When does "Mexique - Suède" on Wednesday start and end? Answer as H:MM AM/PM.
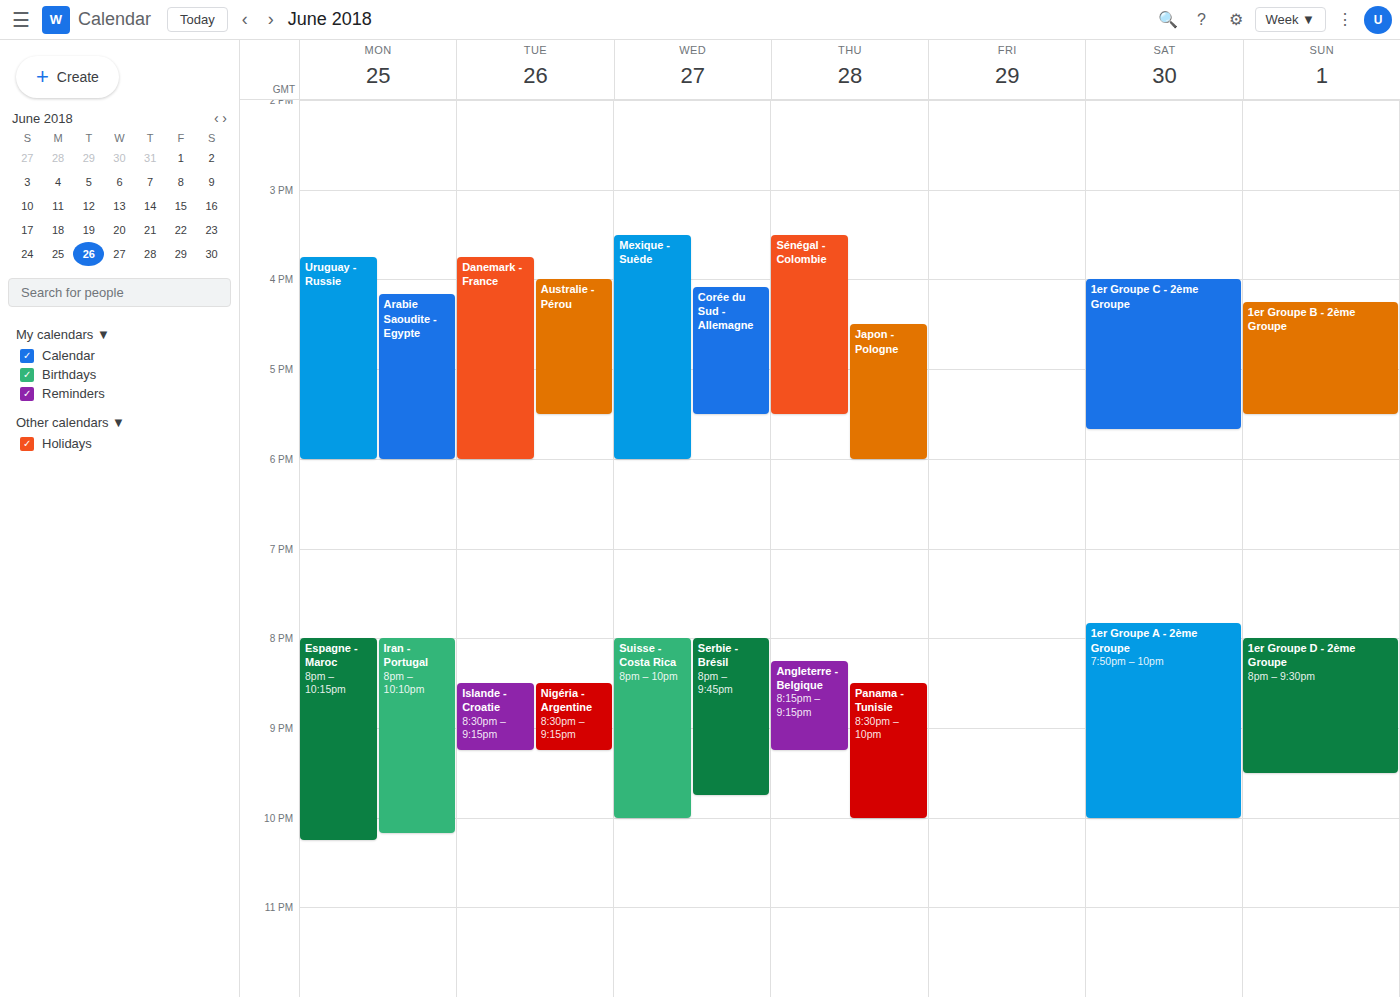
3:30 PM to 6:00 PM